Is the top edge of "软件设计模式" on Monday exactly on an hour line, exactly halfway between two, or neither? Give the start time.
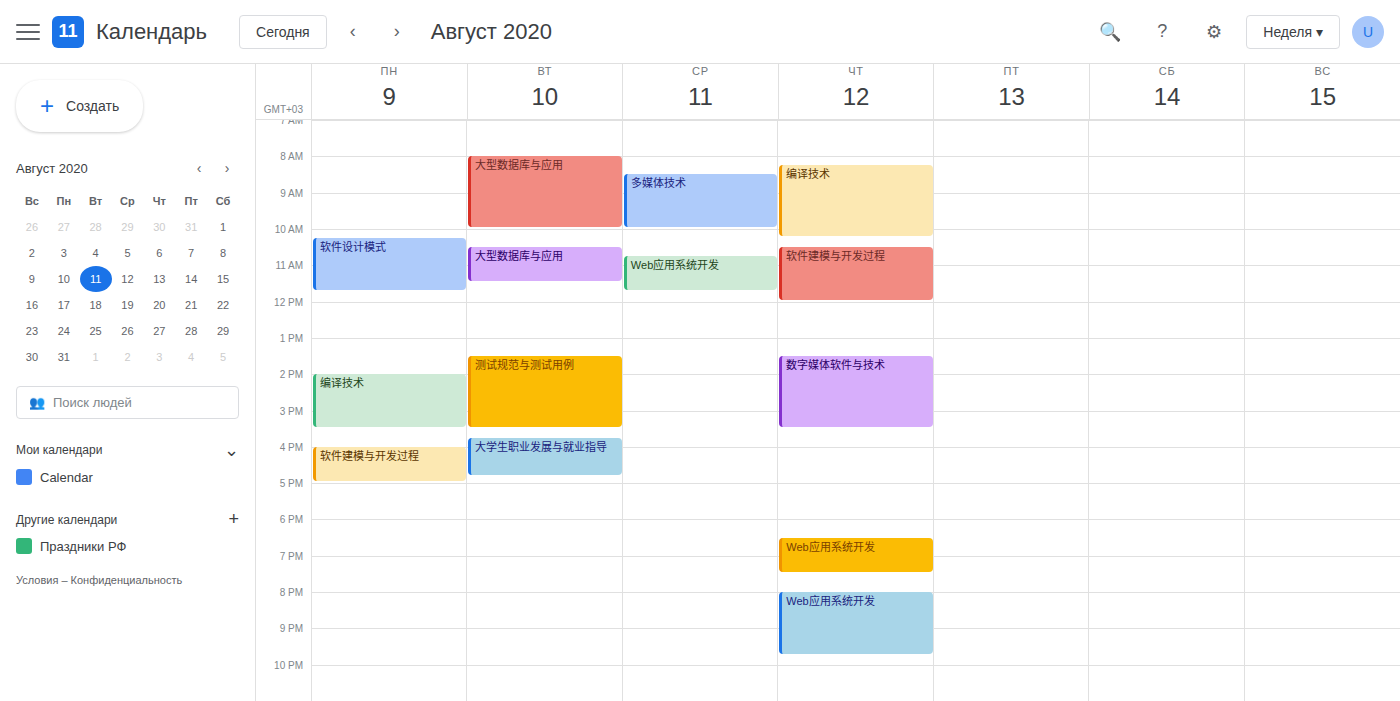
10:15 AM -- neither: a quarter of the way from the 10 AM line to the 11 AM line.